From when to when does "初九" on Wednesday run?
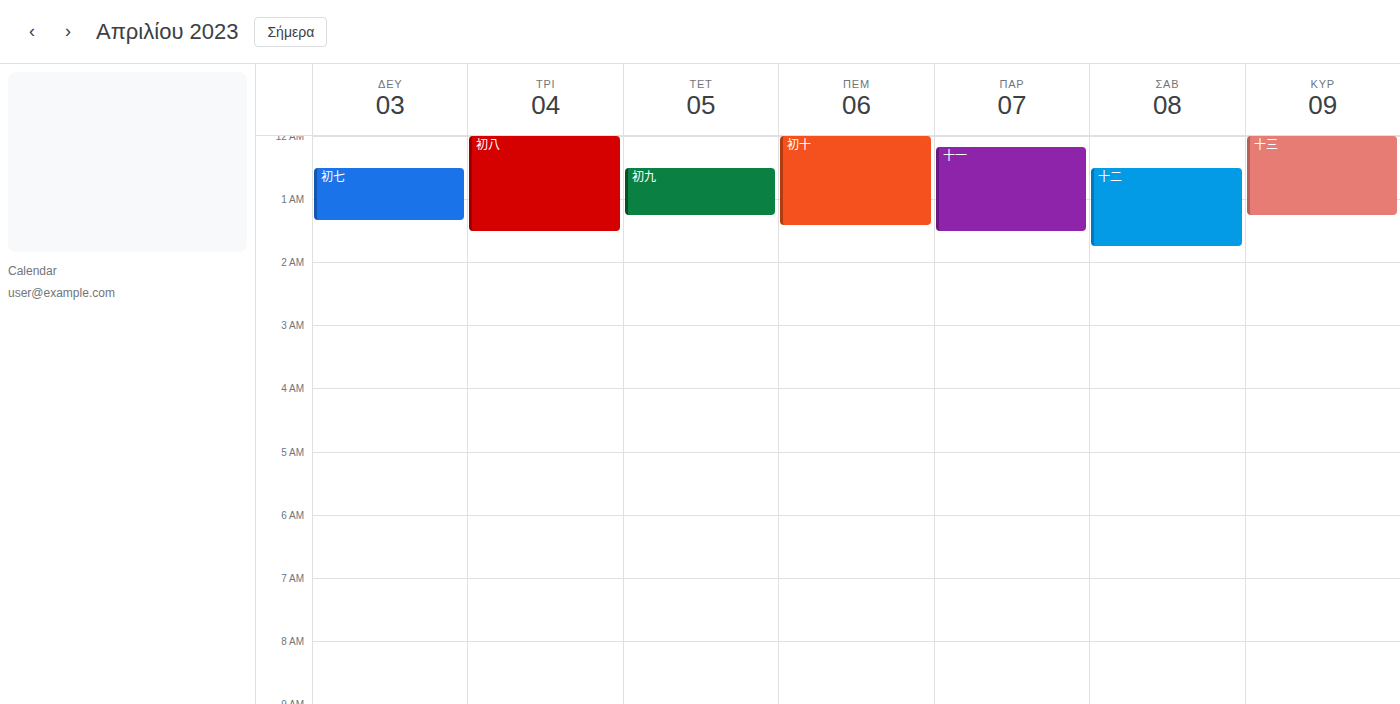
12:30 AM to 1:15 AM